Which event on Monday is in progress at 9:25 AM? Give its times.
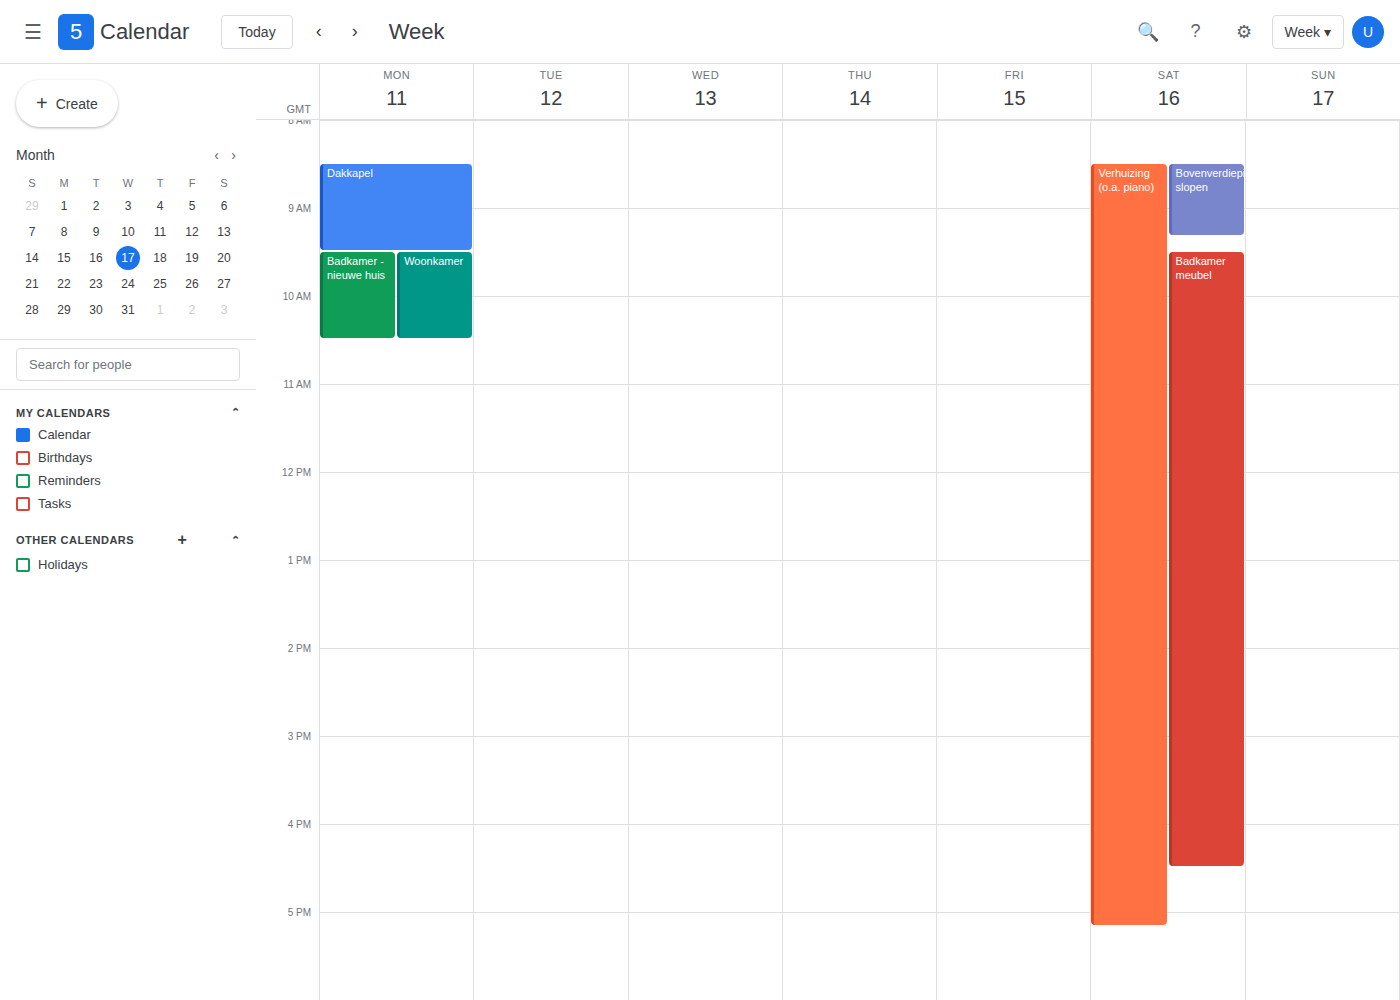
"Dakkapel", 8:30 AM to 9:30 AM